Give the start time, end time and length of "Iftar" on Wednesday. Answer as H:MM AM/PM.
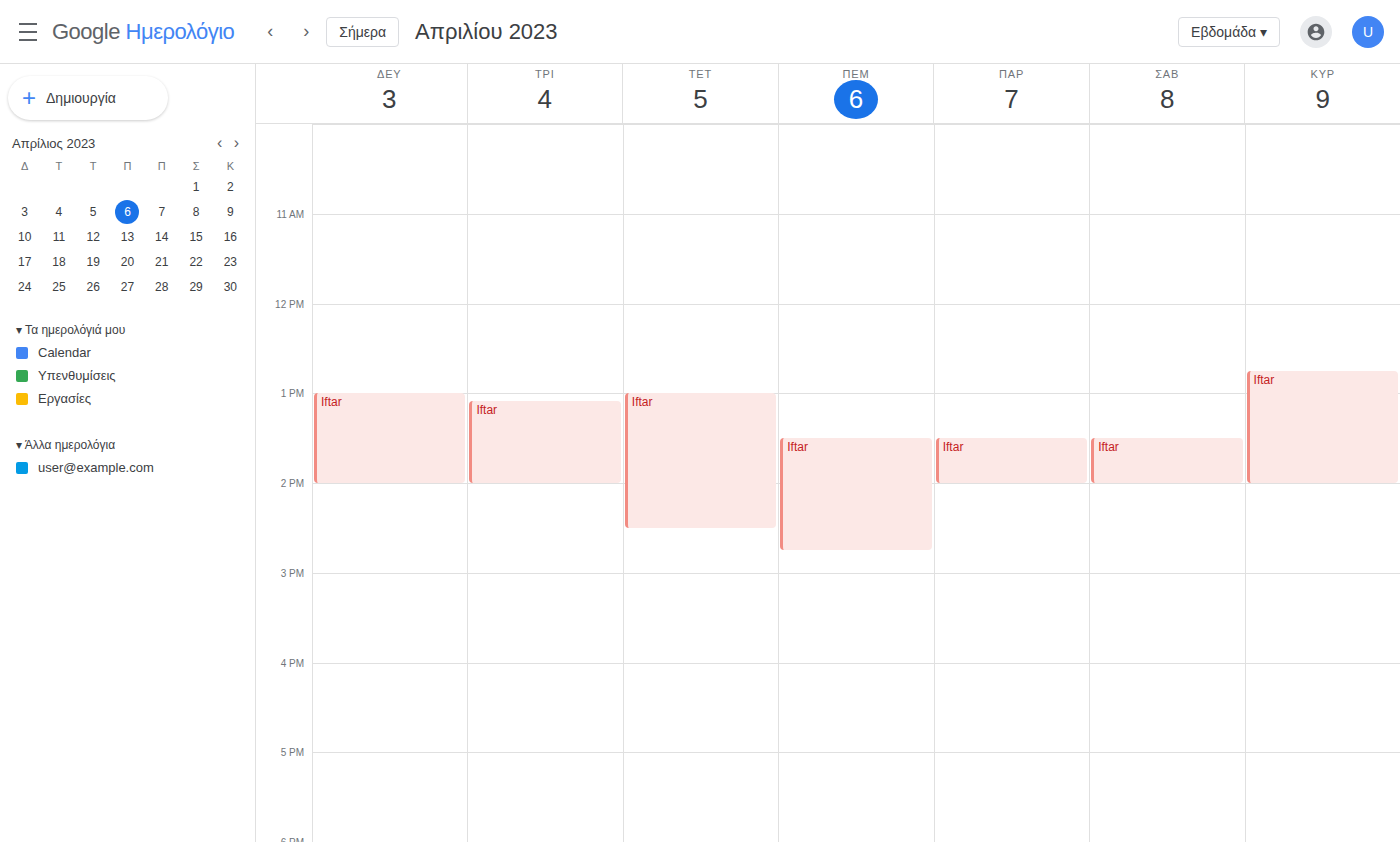
1:00 PM to 2:30 PM, 1 hour 30 minutes